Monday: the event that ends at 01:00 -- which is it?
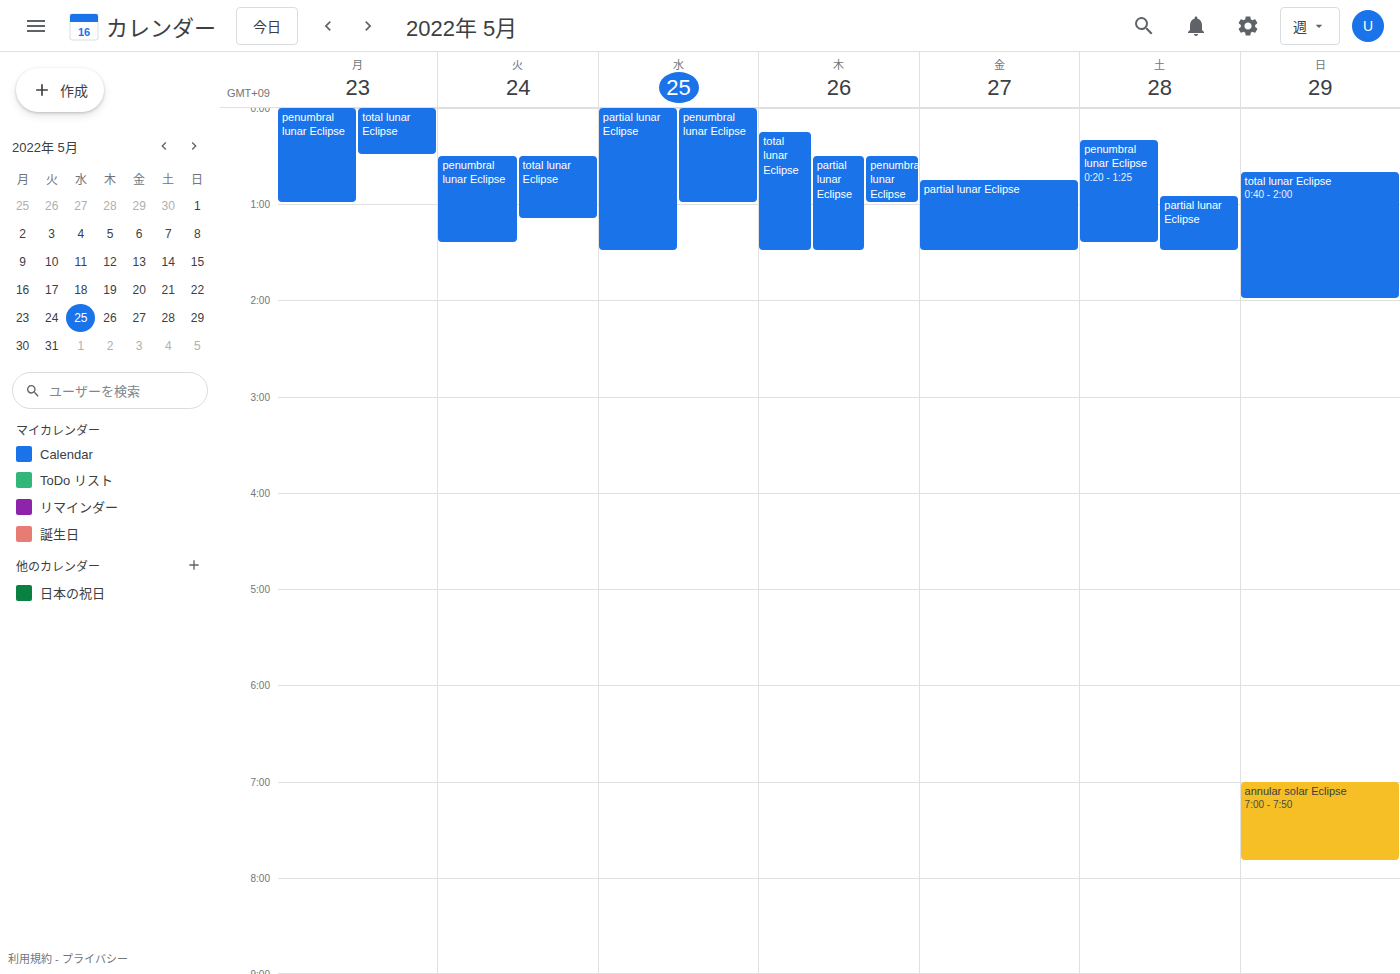
"penumbral lunar Eclipse"